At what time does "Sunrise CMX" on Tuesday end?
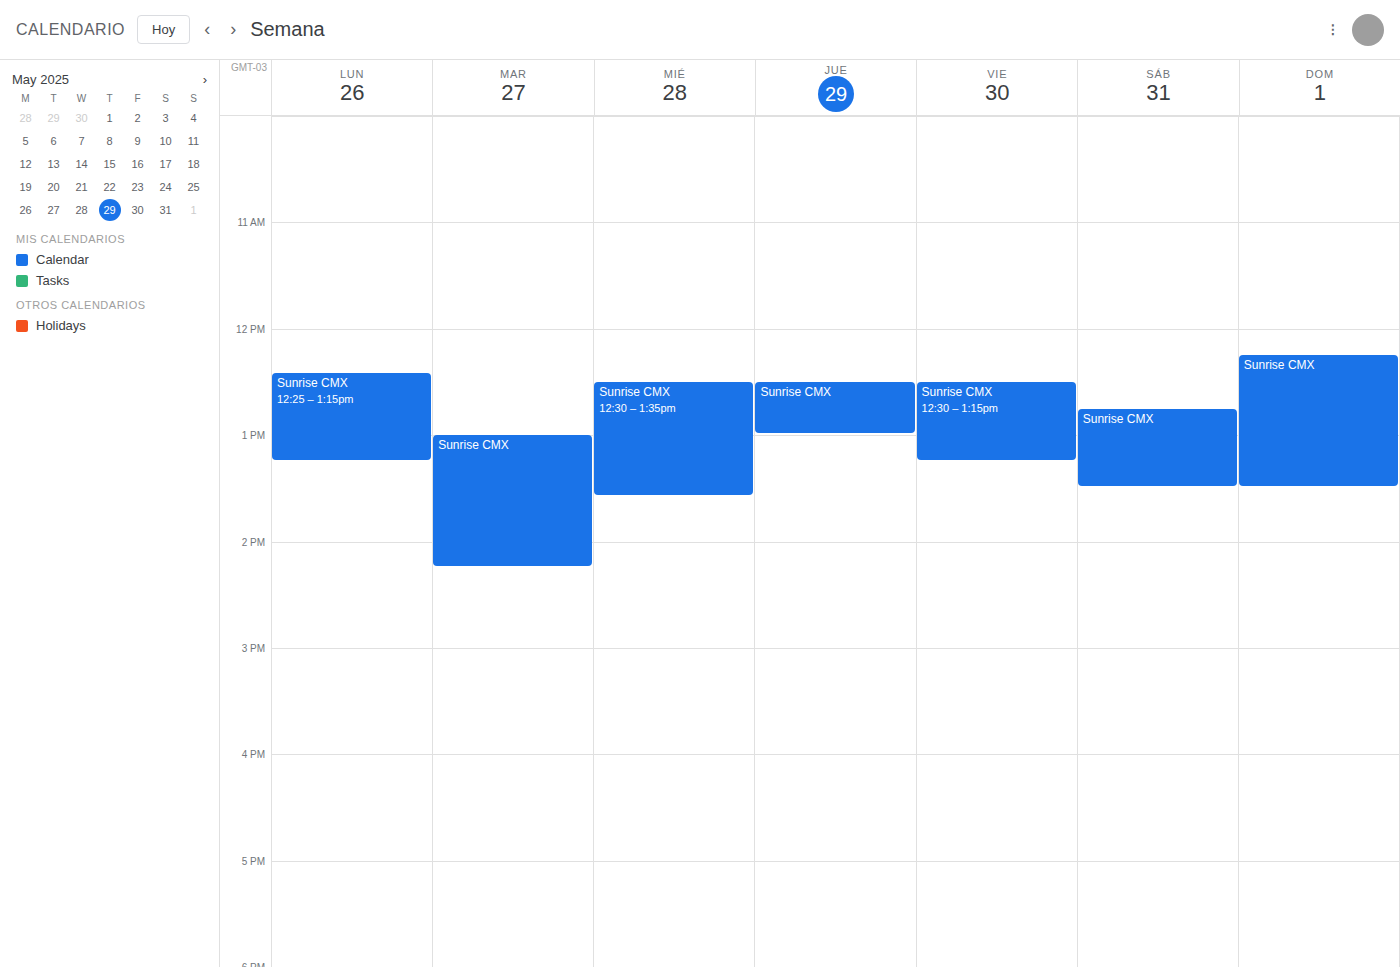
2:15 PM